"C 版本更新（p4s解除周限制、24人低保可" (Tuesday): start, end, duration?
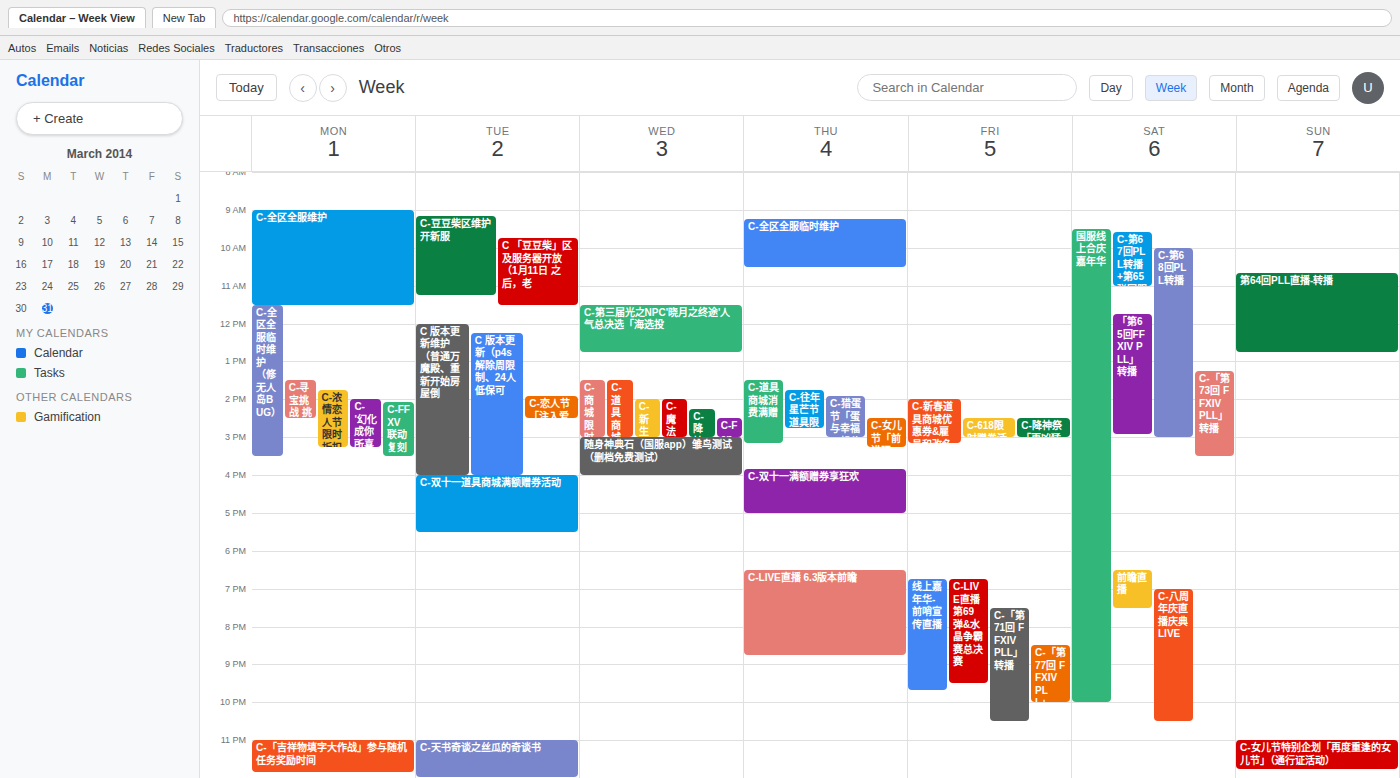
12:15 to 16:00, 3 hours 45 minutes